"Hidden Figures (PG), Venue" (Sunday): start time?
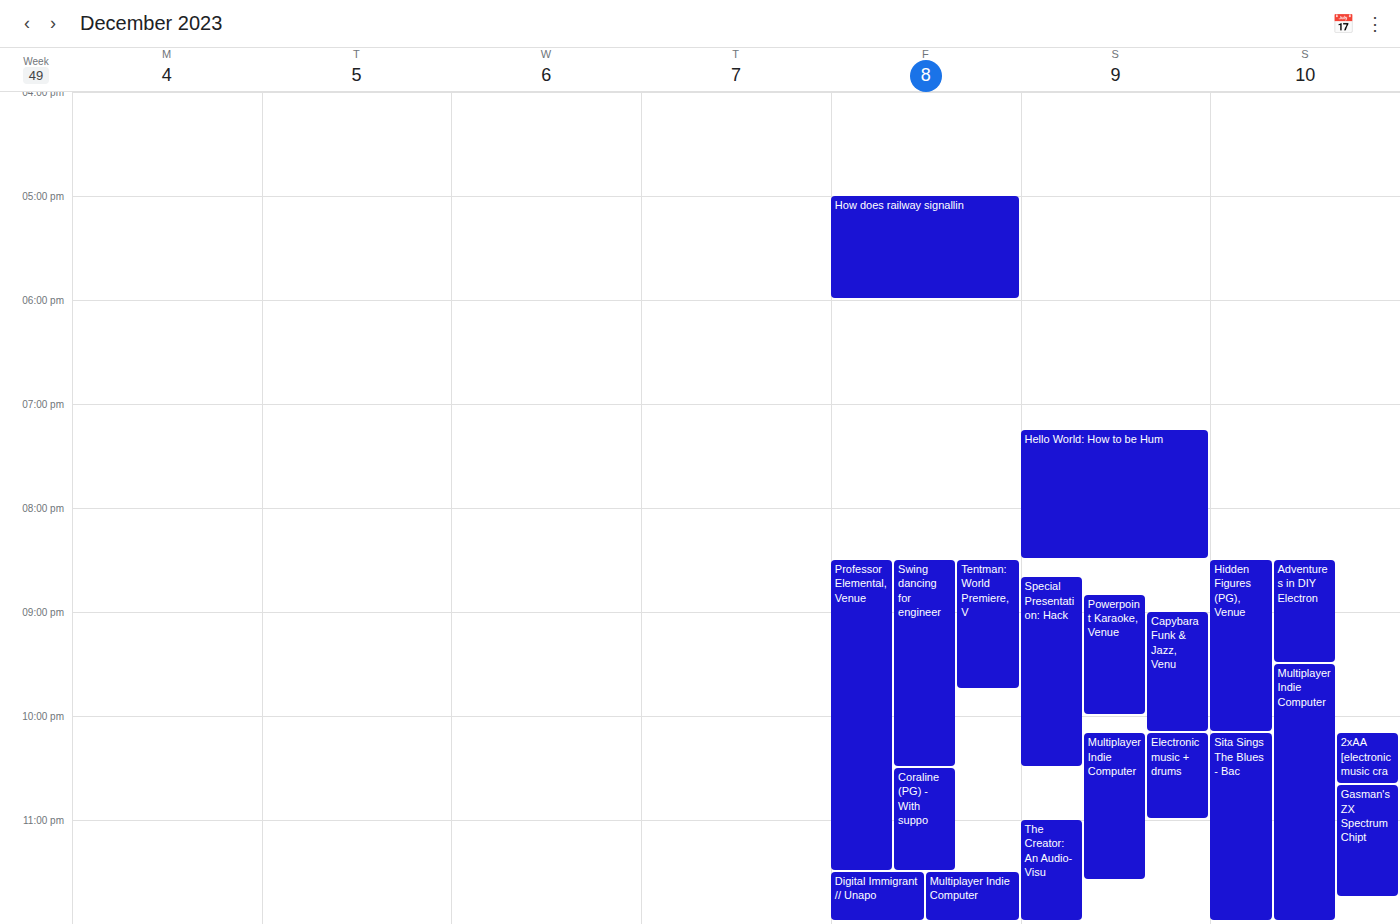
20:30